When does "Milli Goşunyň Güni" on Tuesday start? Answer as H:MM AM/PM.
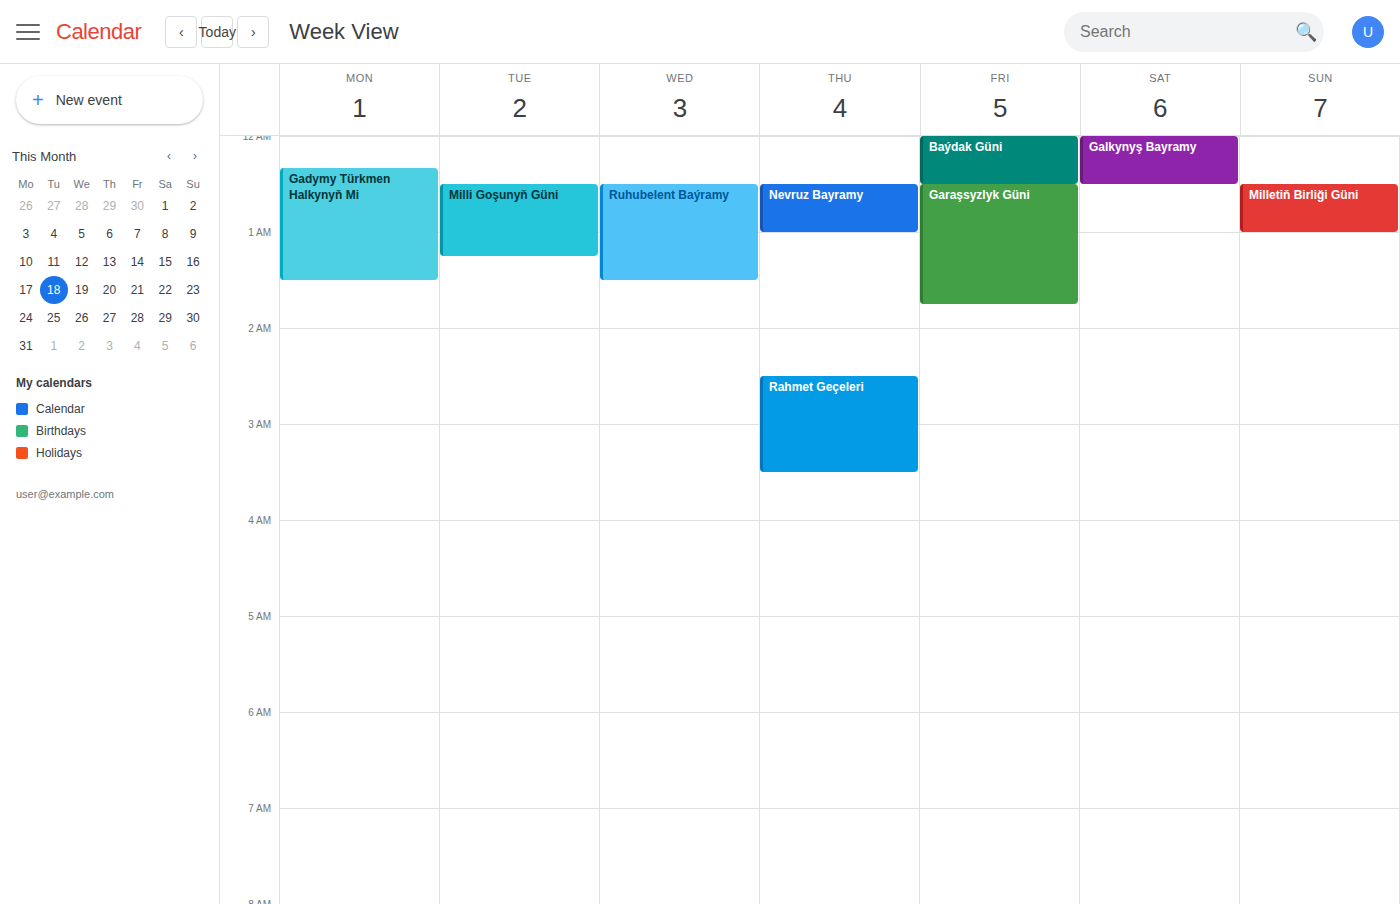
12:30 AM